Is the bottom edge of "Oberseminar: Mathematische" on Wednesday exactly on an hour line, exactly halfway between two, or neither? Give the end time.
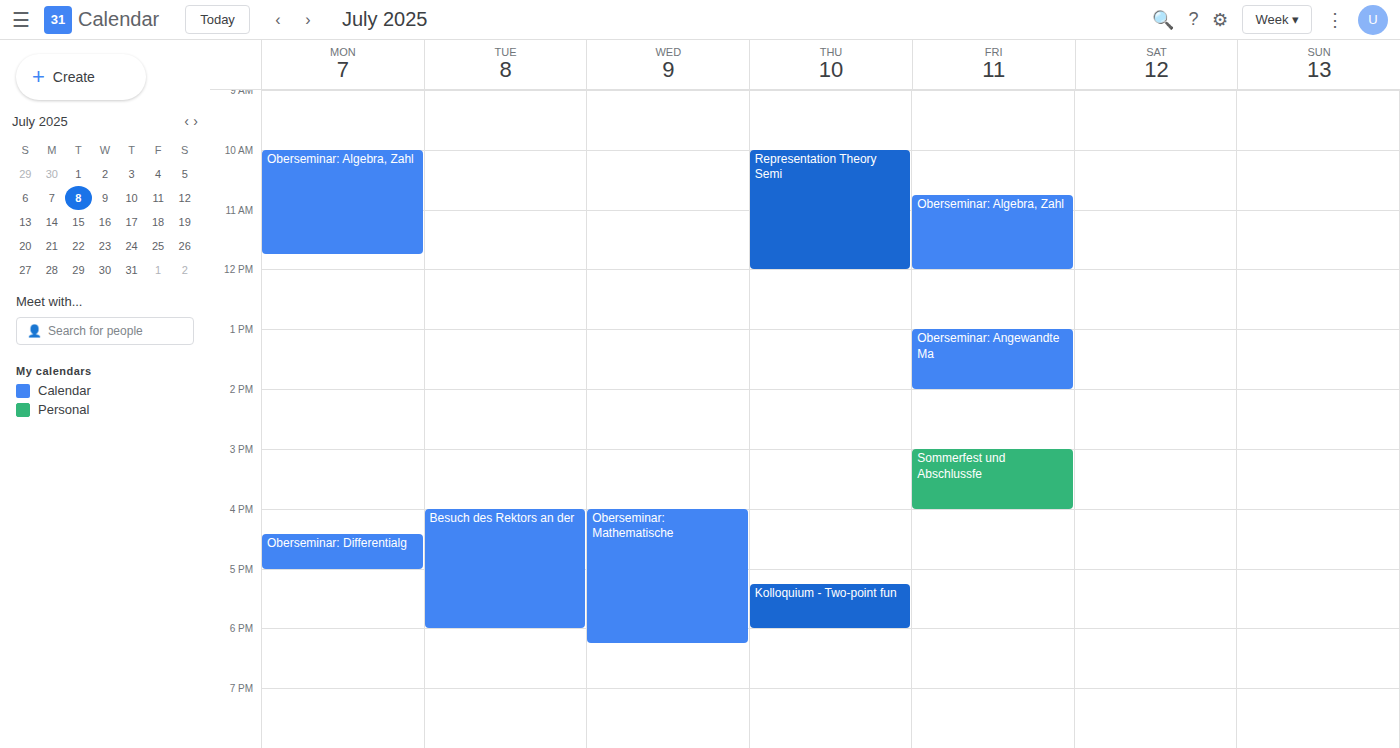
6:15 PM -- neither: a quarter of the way from the 6 PM line to the 7 PM line.